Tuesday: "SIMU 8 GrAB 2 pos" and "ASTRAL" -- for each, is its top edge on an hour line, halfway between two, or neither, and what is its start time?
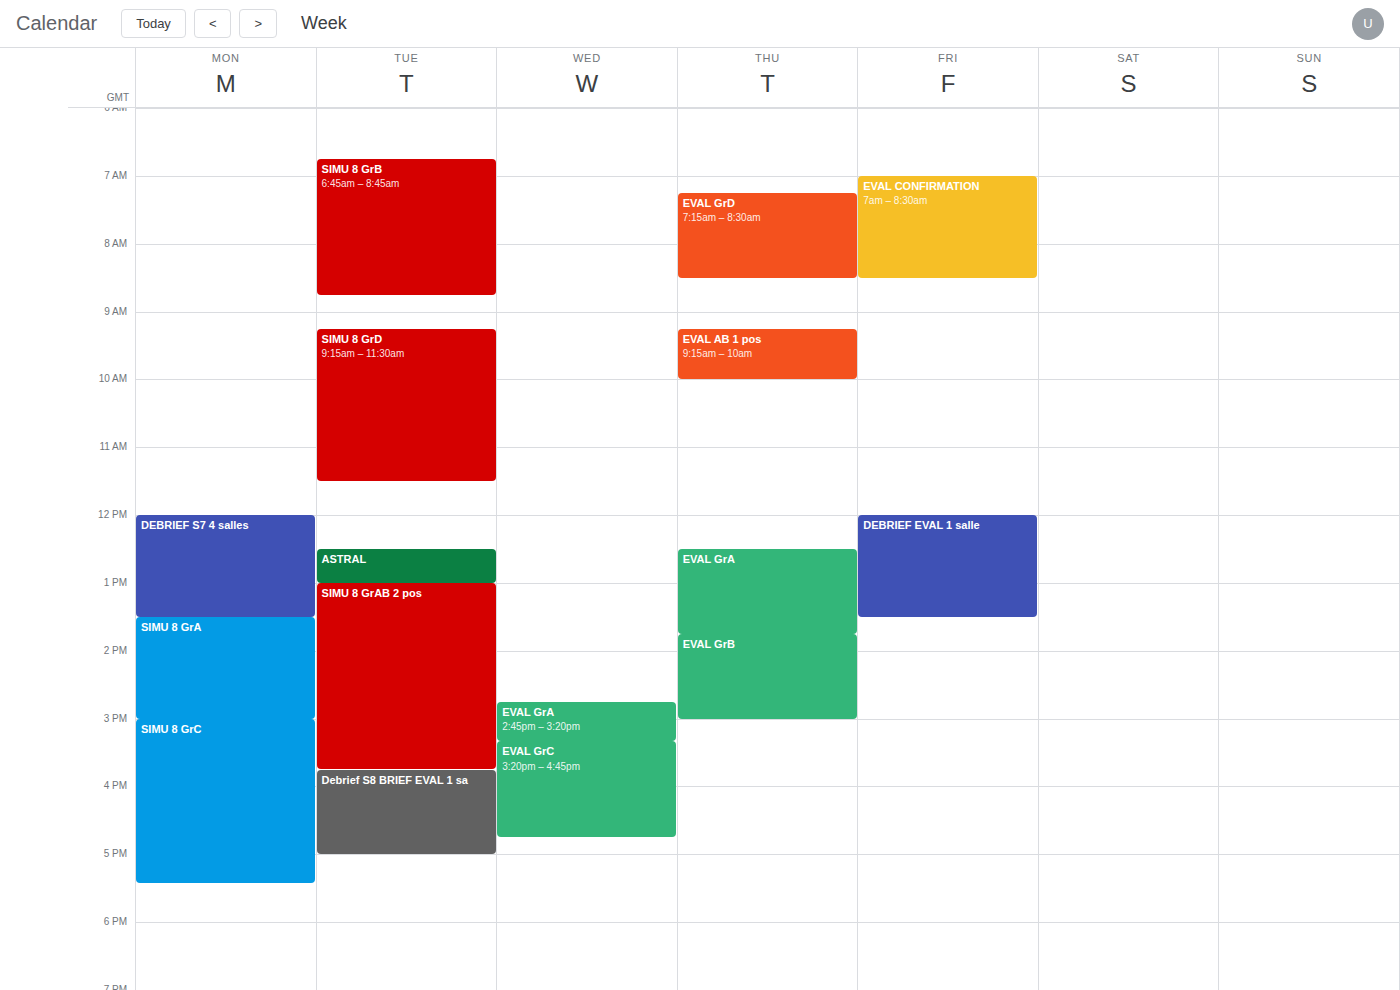
"SIMU 8 GrAB 2 pos": 13:00, exactly on the 13:00 line. "ASTRAL": 12:30, halfway between the 12:00 and 13:00 lines.